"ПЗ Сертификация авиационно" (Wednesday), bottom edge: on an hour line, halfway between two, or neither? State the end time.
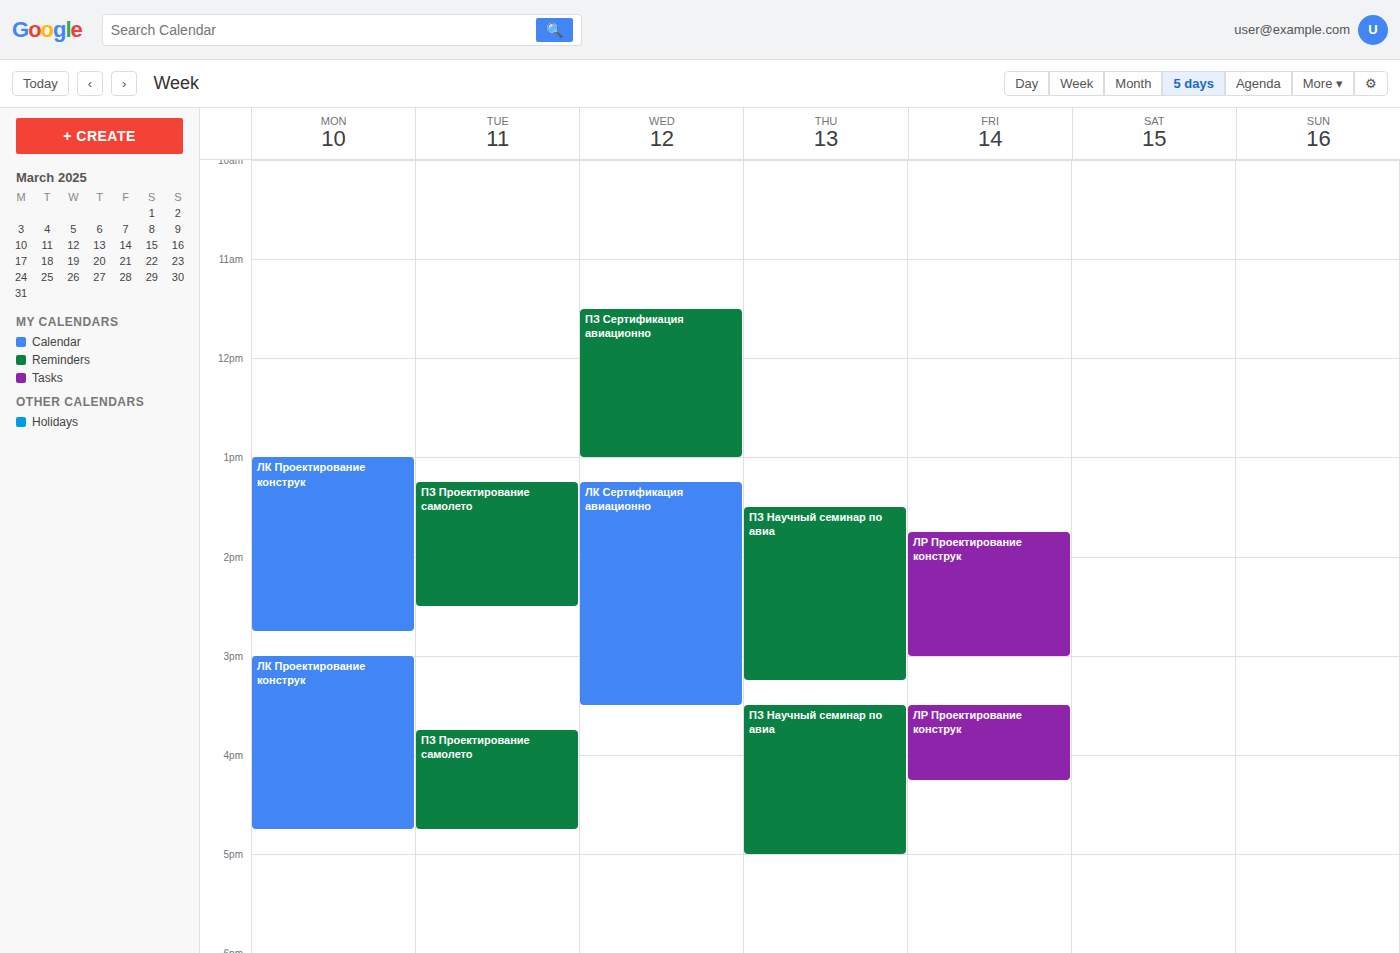
13:00 -- exactly on the 13:00 line.